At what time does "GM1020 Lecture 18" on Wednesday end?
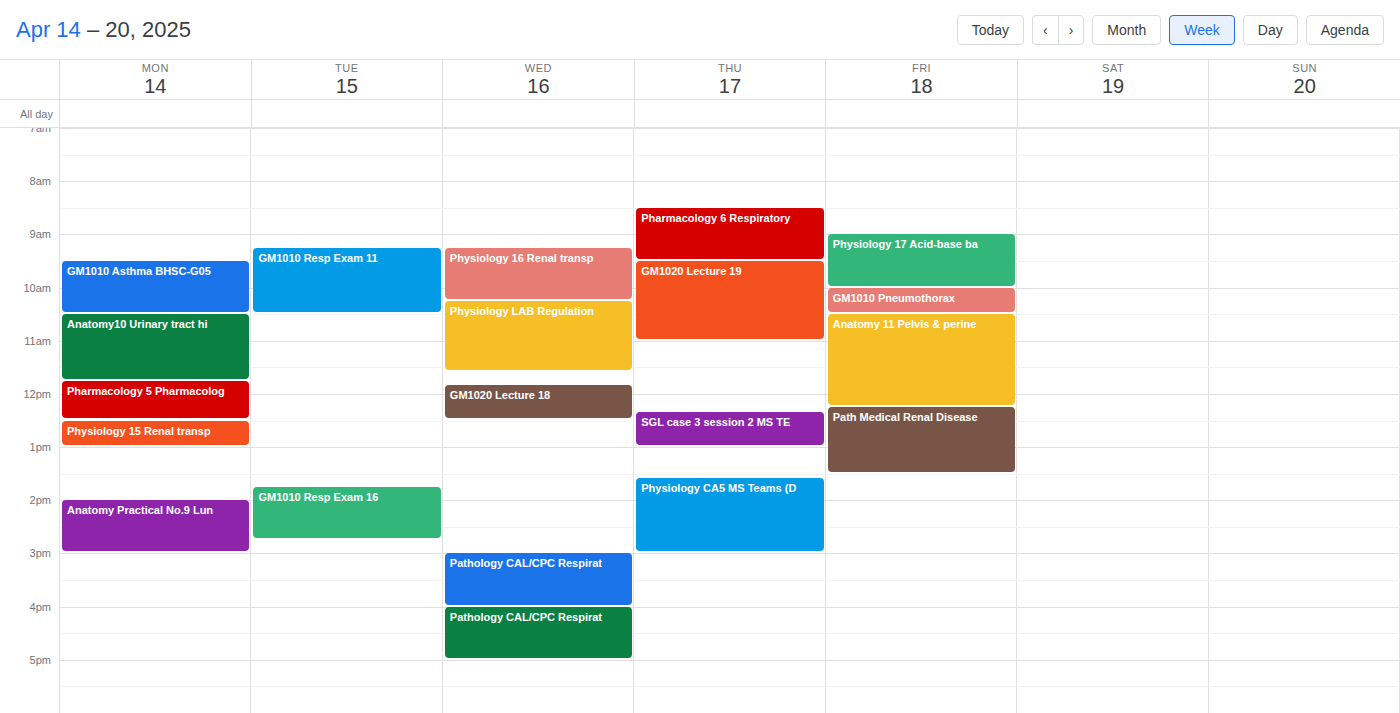
12:30 PM